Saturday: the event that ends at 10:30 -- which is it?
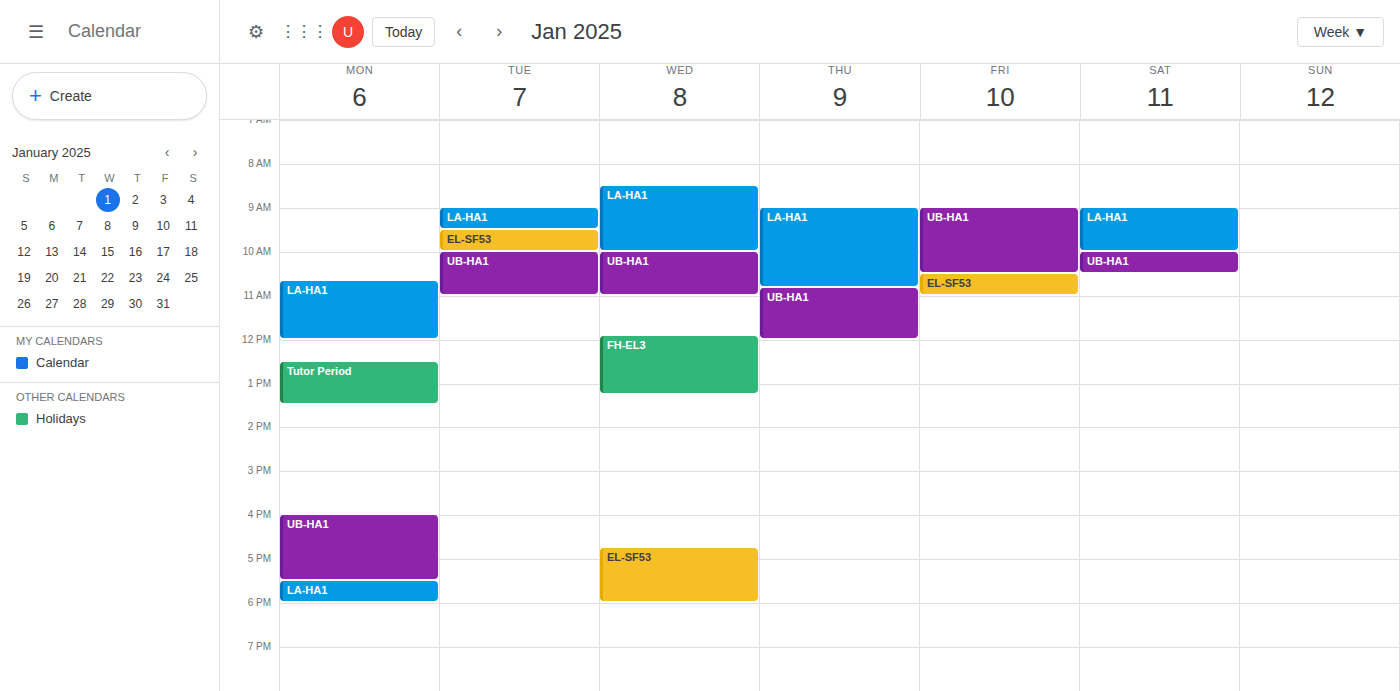
"UB-HA1"